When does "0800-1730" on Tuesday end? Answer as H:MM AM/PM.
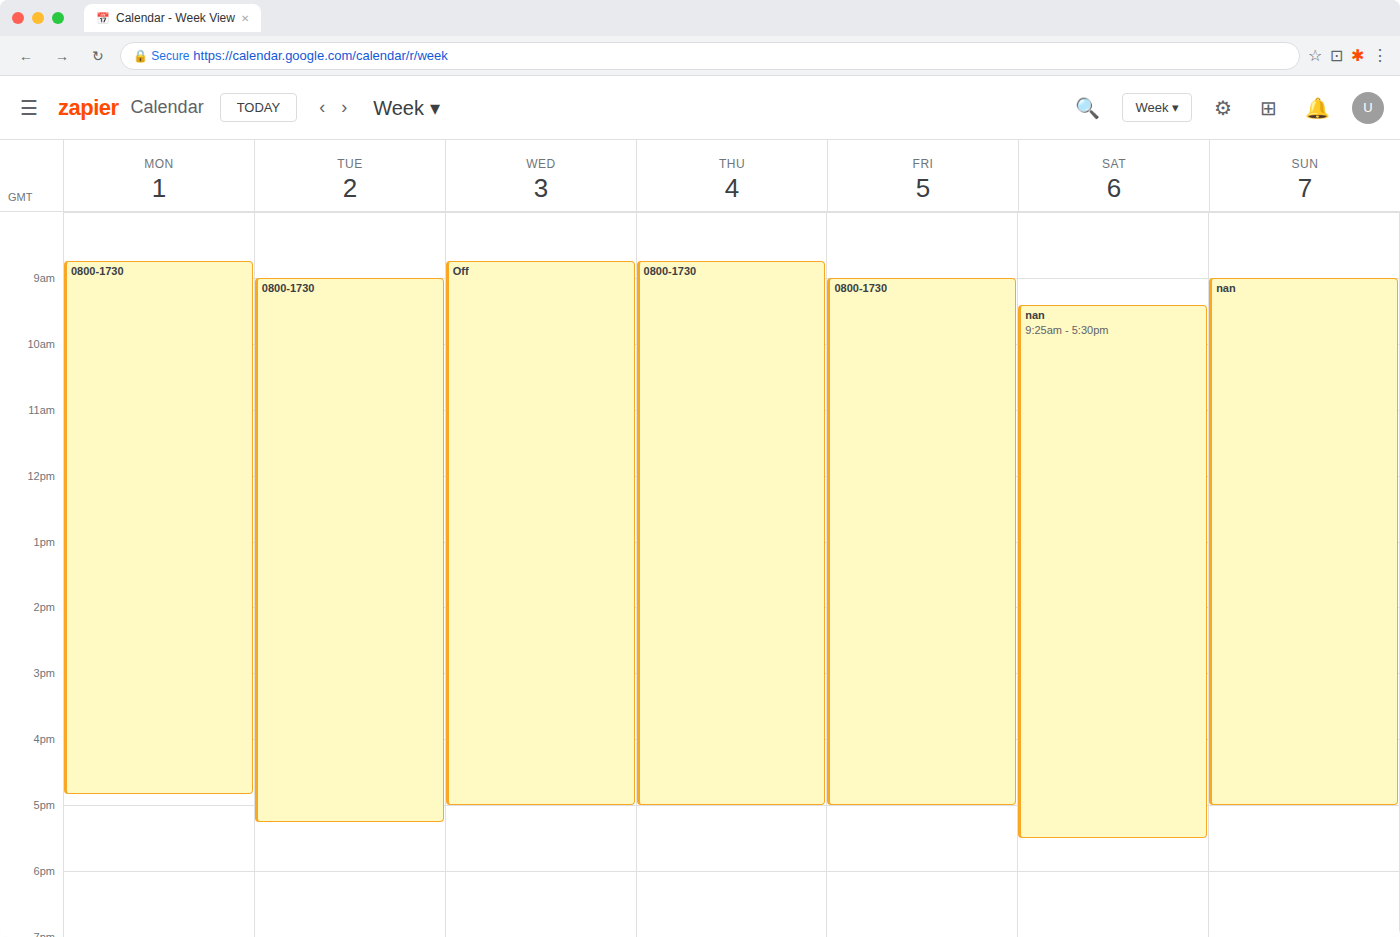
5:15 PM